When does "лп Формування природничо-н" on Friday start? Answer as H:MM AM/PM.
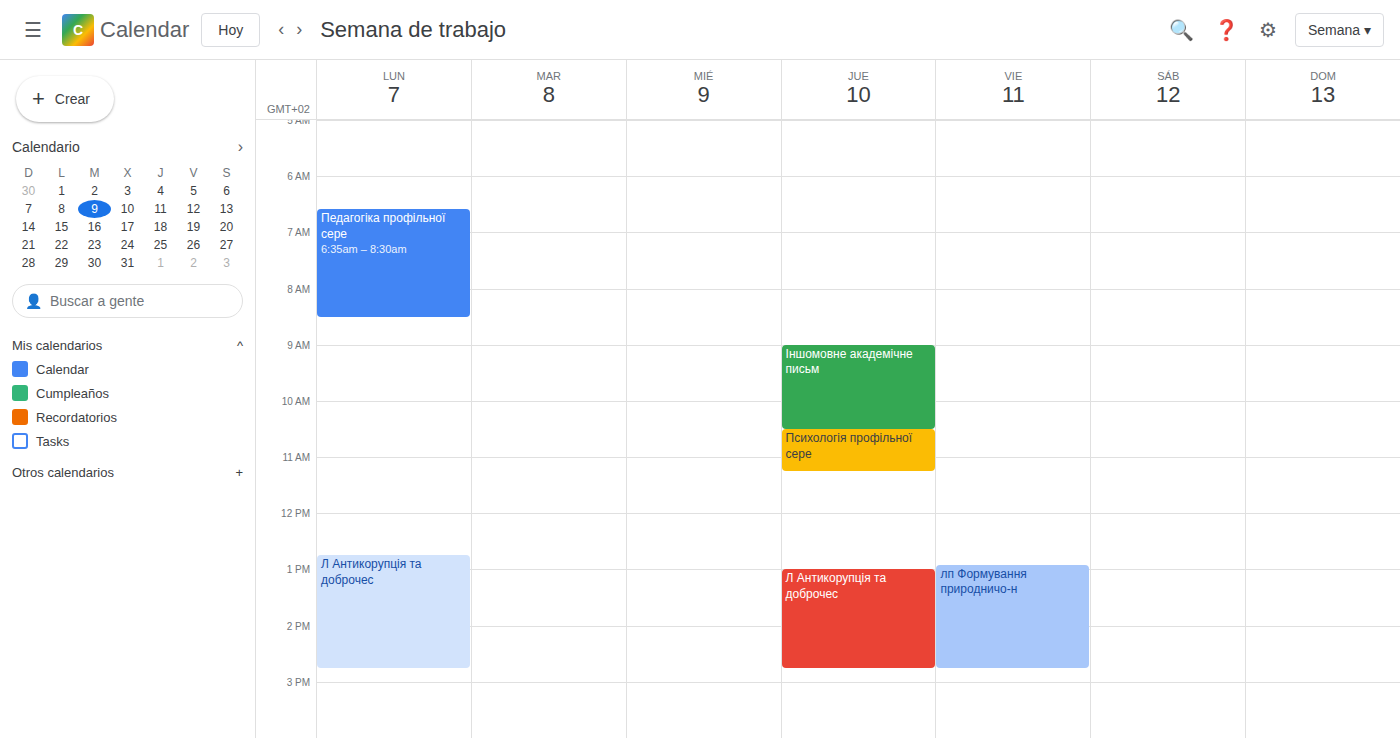
12:55 PM